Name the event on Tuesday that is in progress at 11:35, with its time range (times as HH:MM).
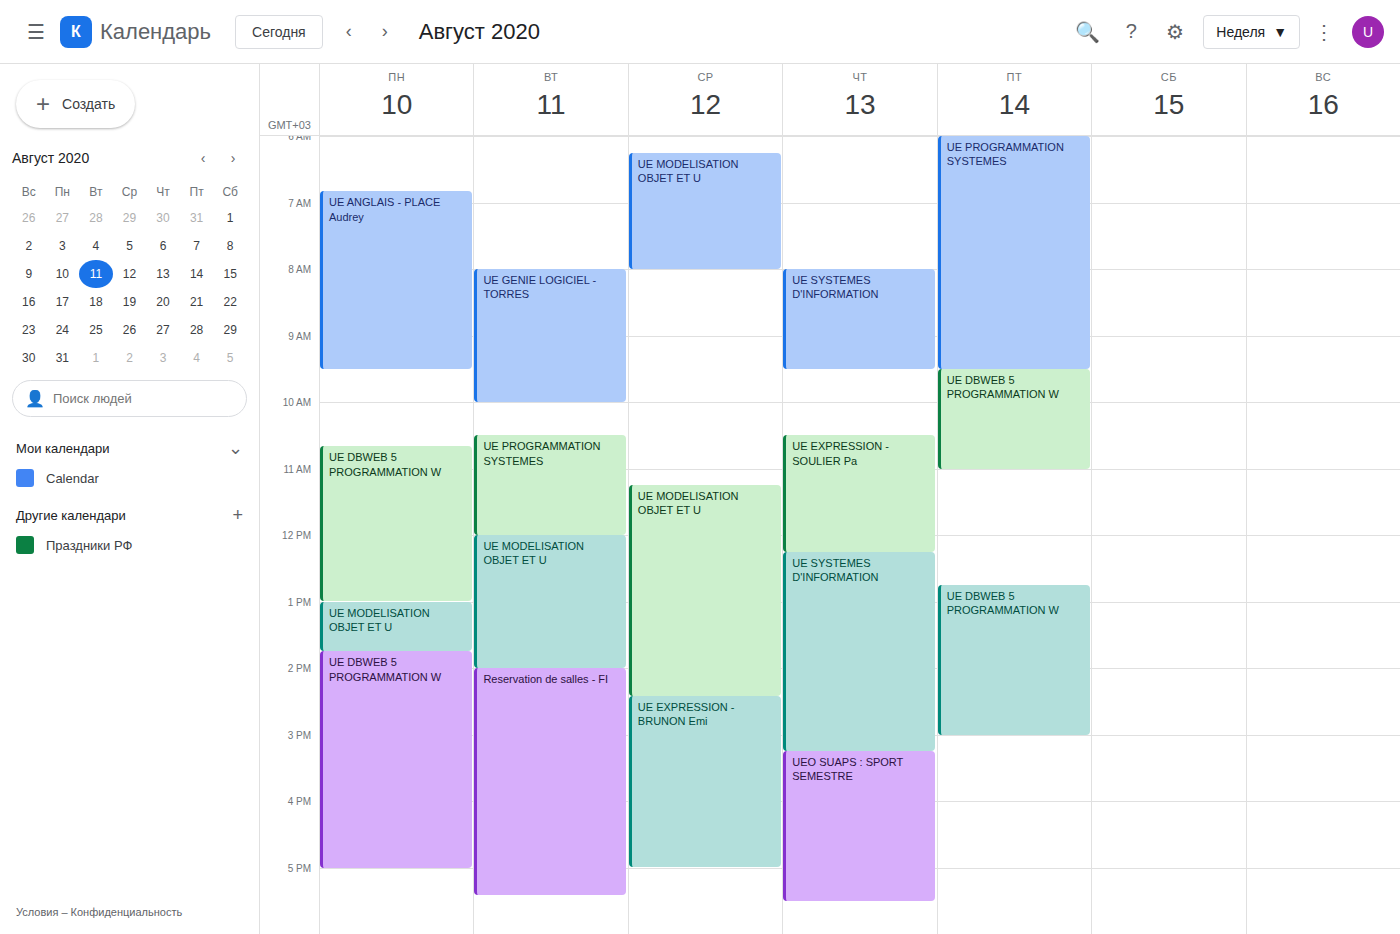
"UE PROGRAMMATION SYSTEMES", 10:30 to 12:00